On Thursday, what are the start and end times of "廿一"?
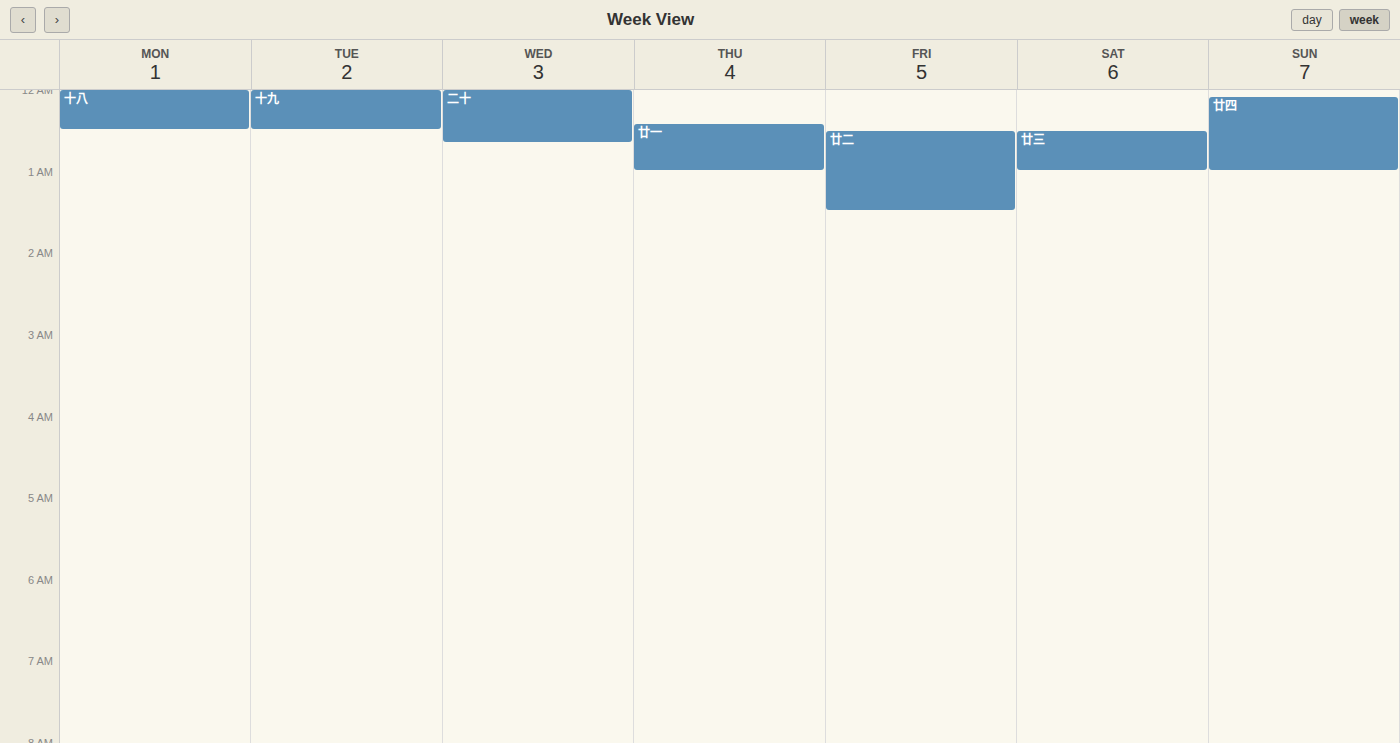
12:25 AM to 1:00 AM